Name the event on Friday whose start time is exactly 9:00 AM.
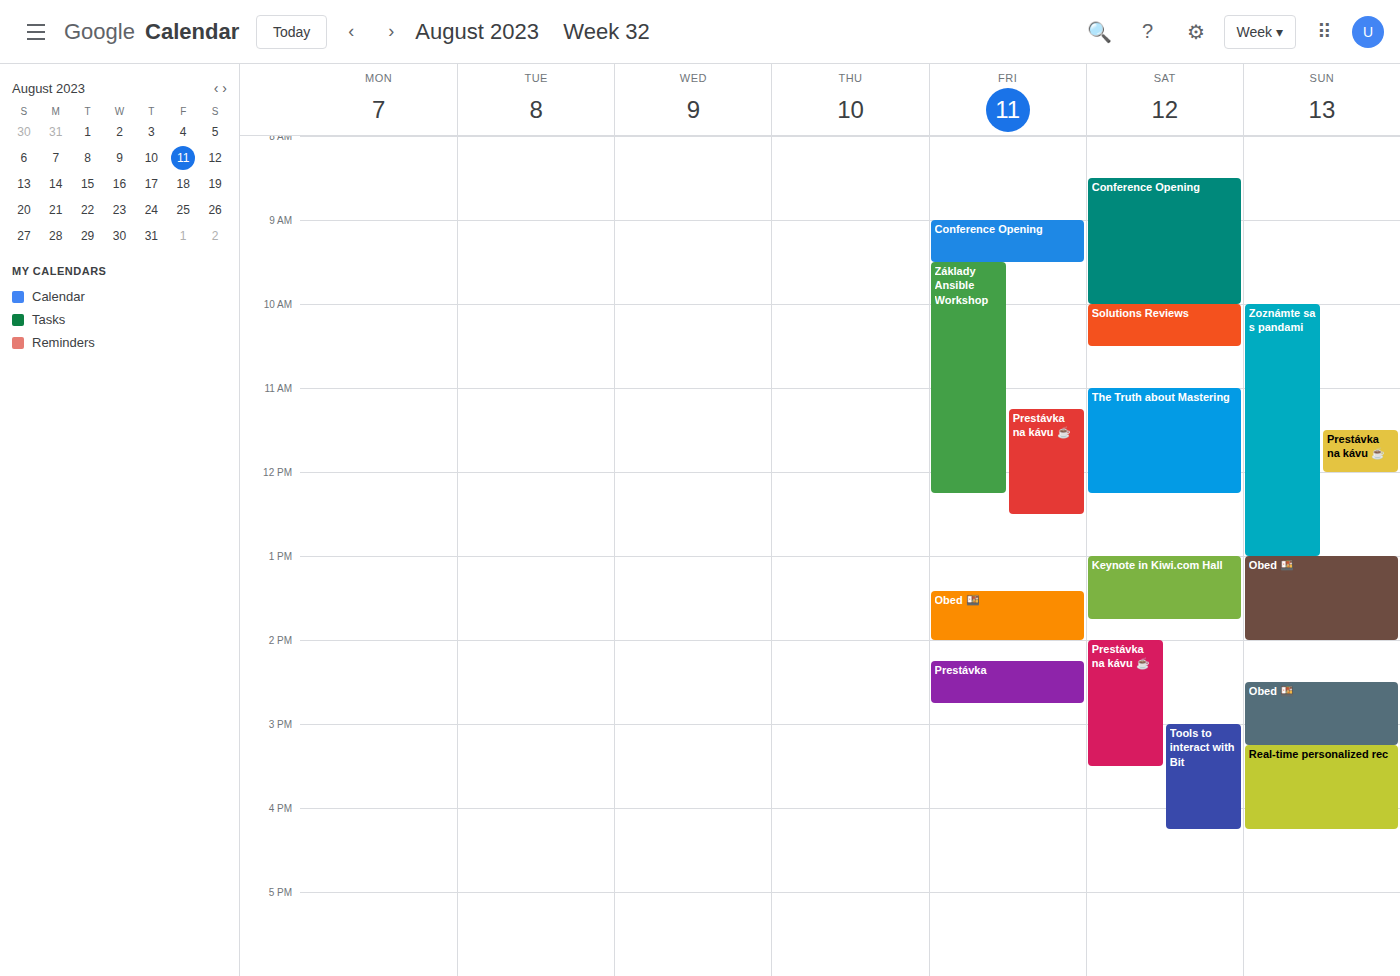
"Conference Opening"